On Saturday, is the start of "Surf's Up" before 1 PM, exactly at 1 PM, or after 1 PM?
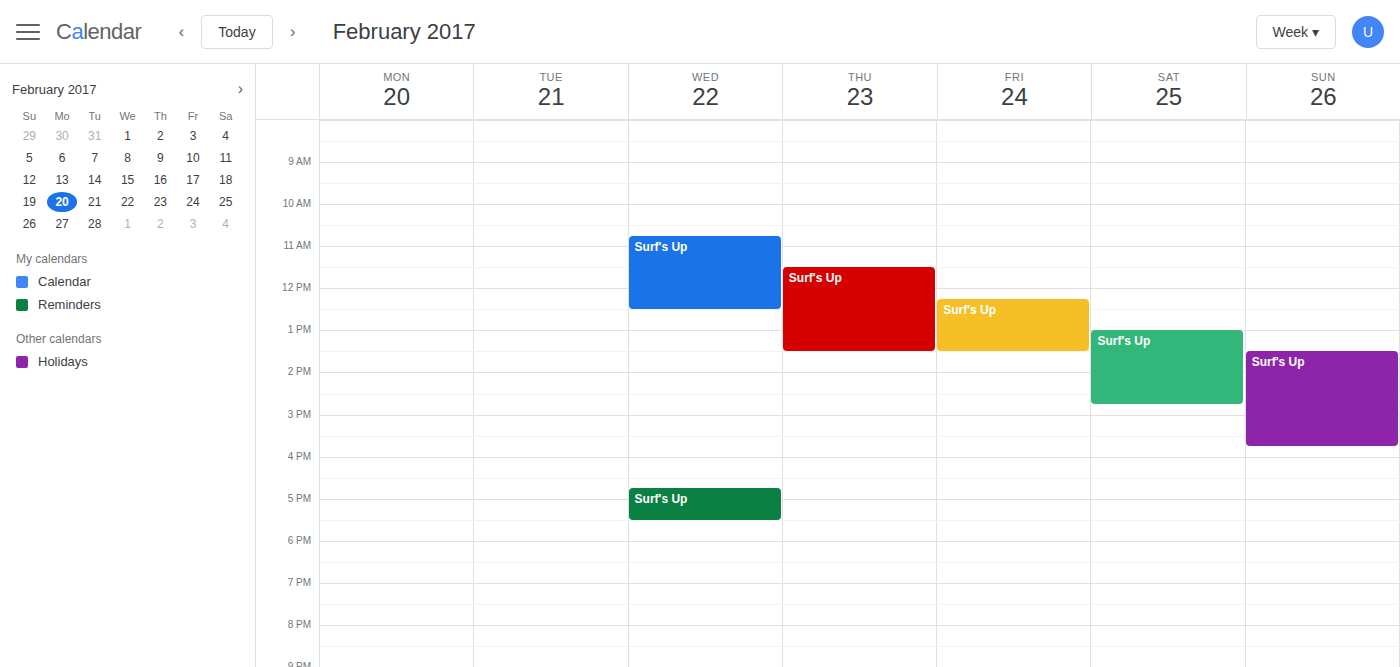
1:00 PM -- exactly at 1 PM, on the 1 PM line.